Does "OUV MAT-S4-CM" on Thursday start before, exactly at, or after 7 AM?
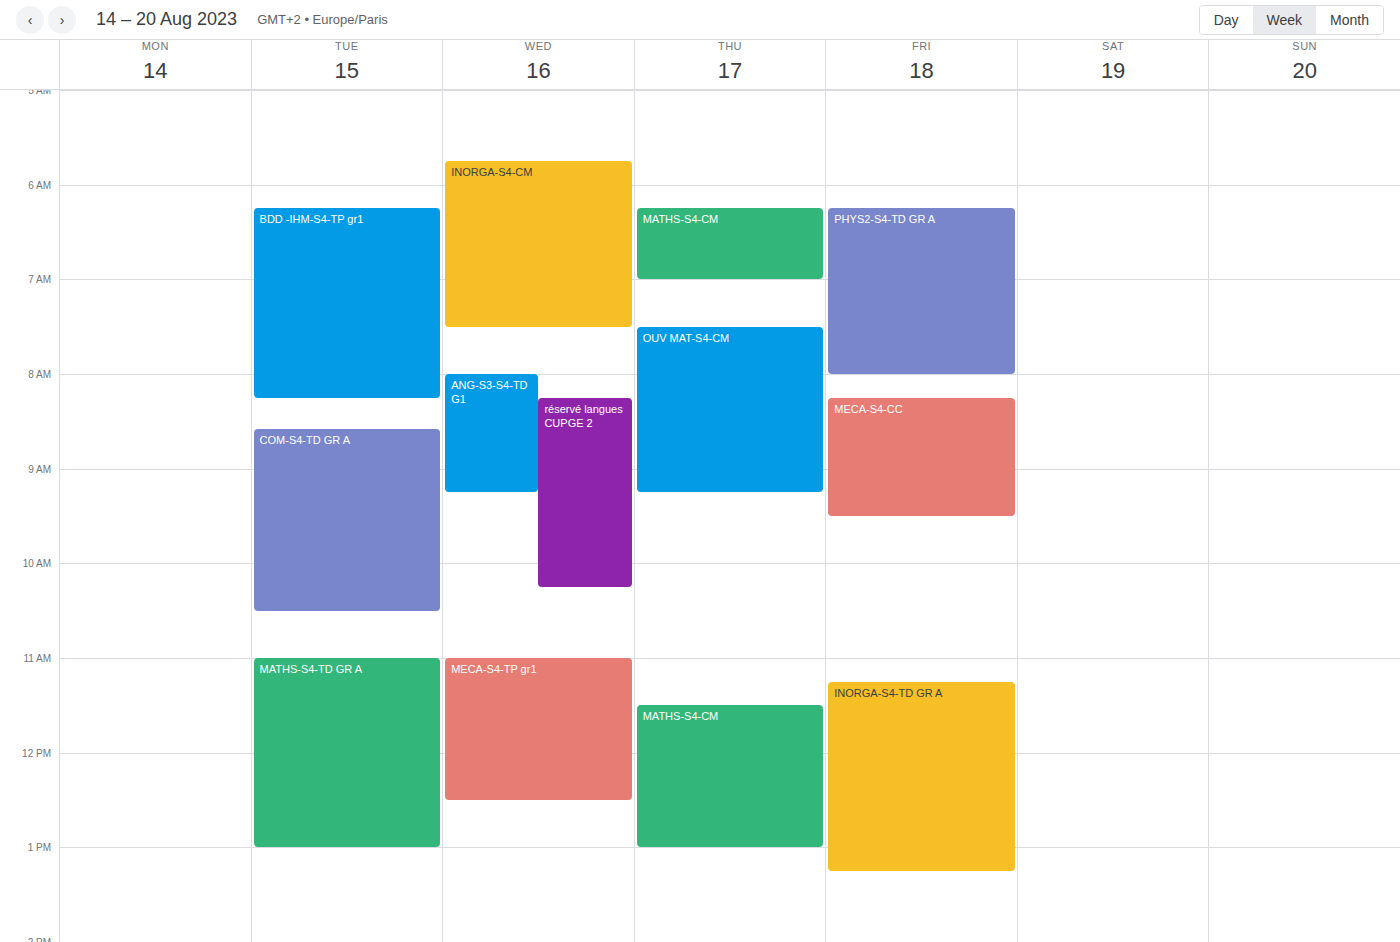
7:30 AM -- after 7 AM, 30 minutes below the 7 AM line.